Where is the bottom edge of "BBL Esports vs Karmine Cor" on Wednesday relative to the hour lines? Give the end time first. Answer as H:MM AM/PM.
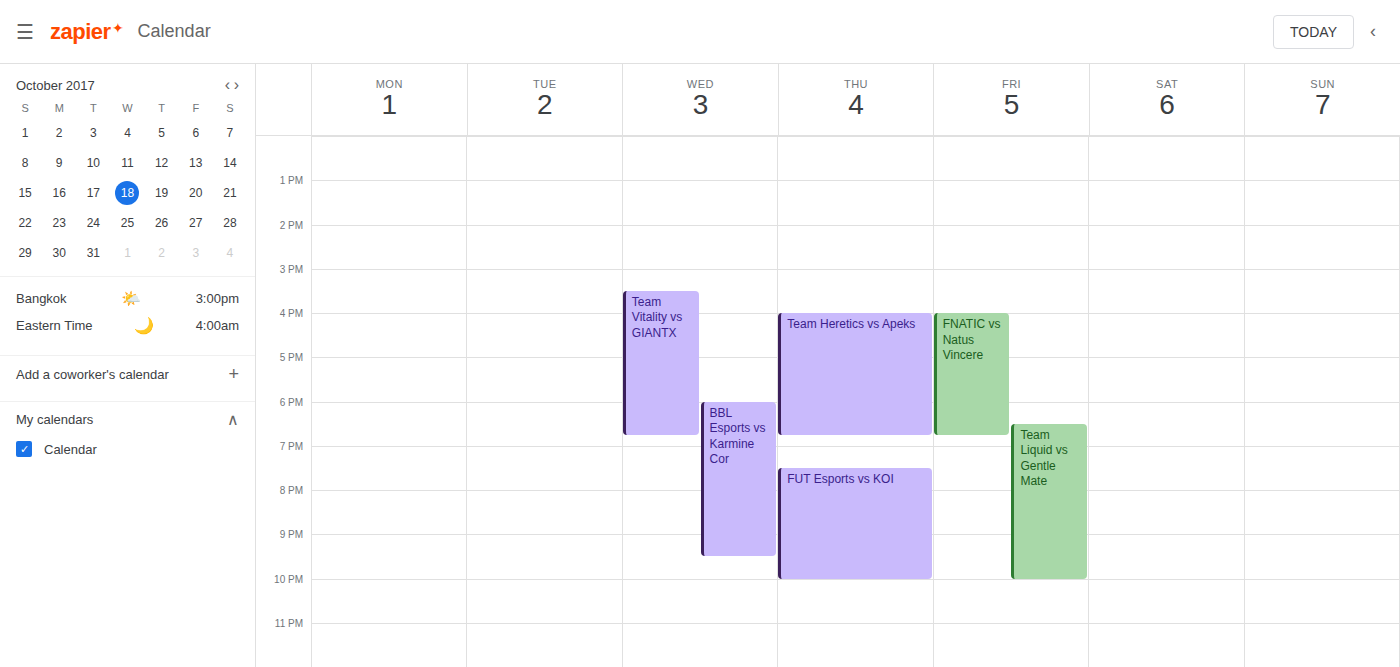
9:30 PM -- halfway between the 9 PM and 10 PM lines.